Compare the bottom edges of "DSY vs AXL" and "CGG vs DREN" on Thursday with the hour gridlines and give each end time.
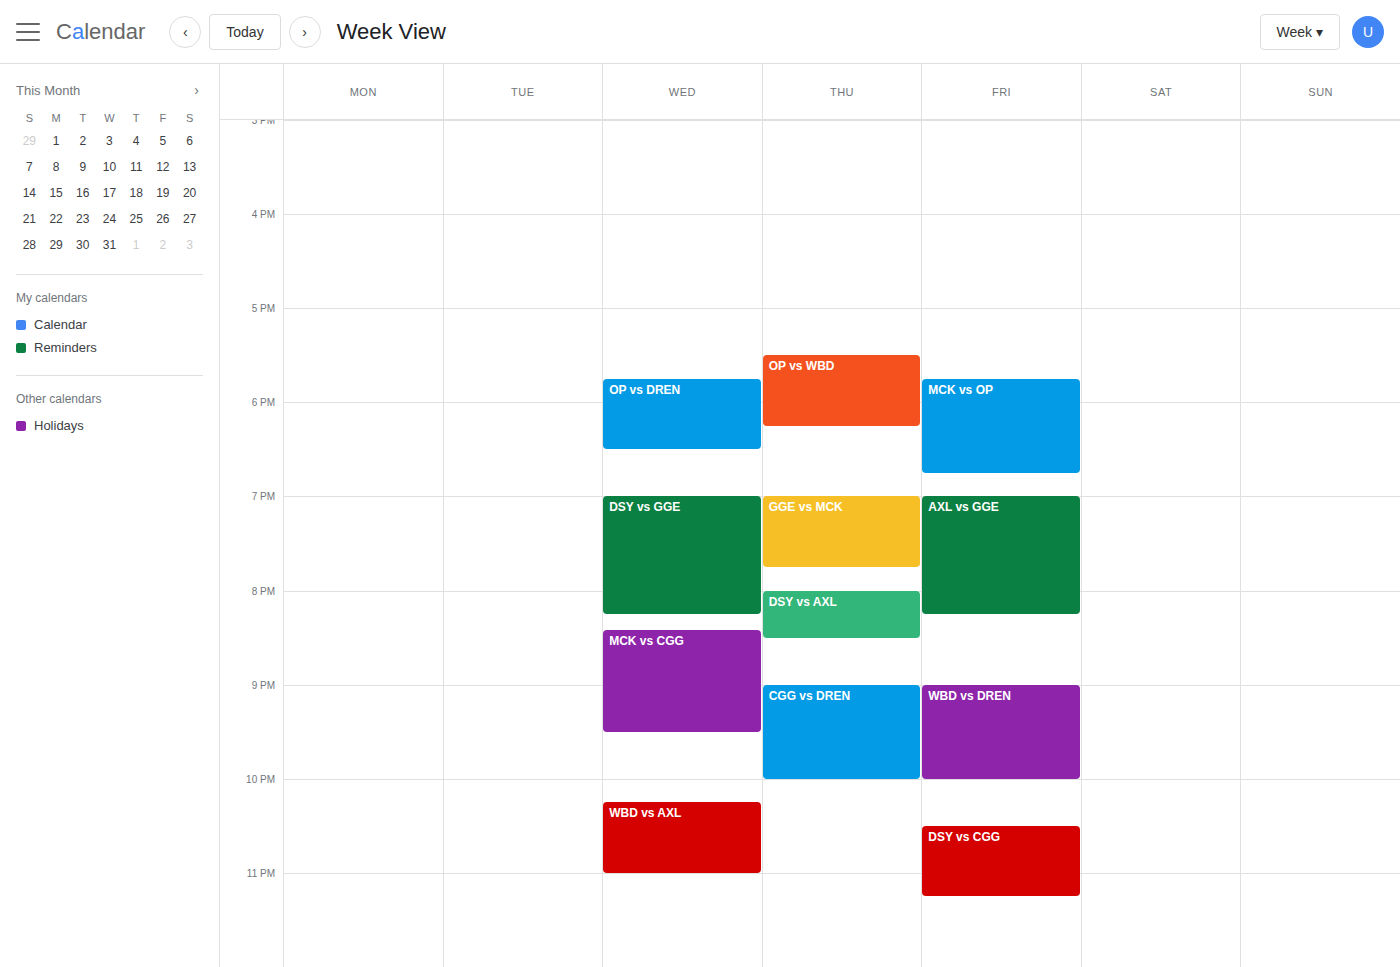
"DSY vs AXL": 8:30 PM, halfway between the 8 PM and 9 PM lines. "CGG vs DREN": 10:00 PM, exactly on the 10 PM line.